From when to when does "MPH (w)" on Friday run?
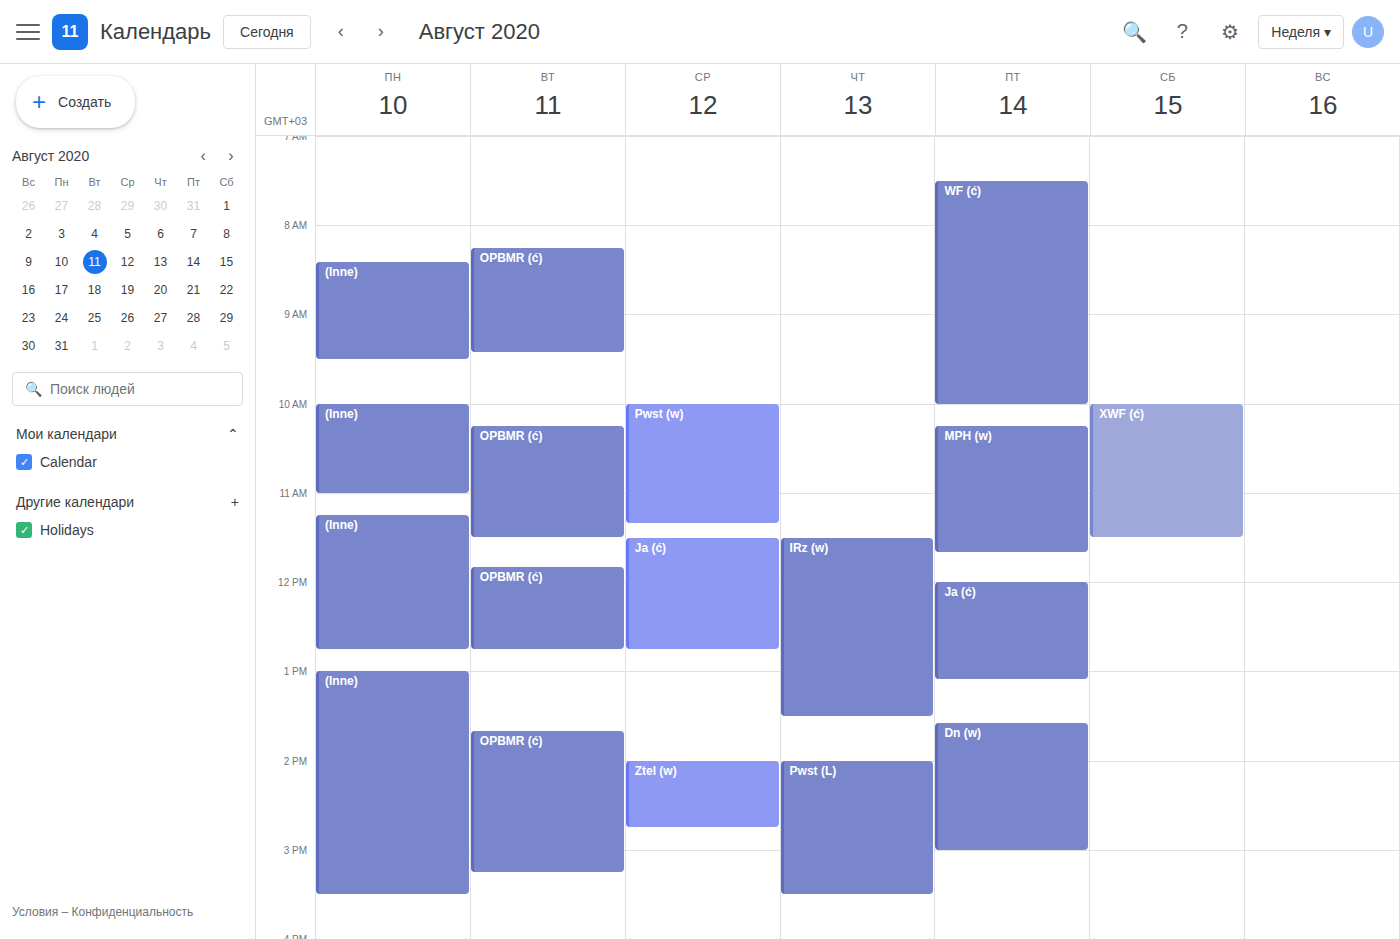
10:15 AM to 11:40 AM